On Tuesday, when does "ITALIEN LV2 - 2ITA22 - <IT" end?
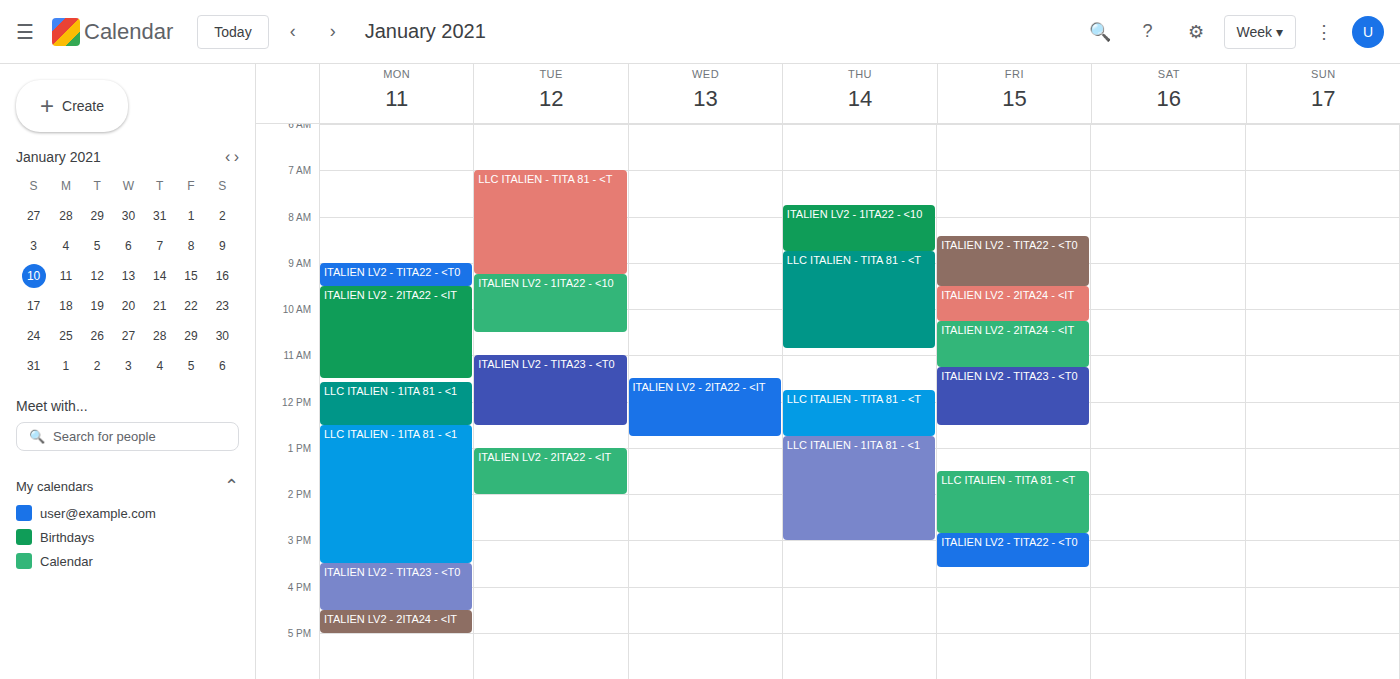
2:00 PM